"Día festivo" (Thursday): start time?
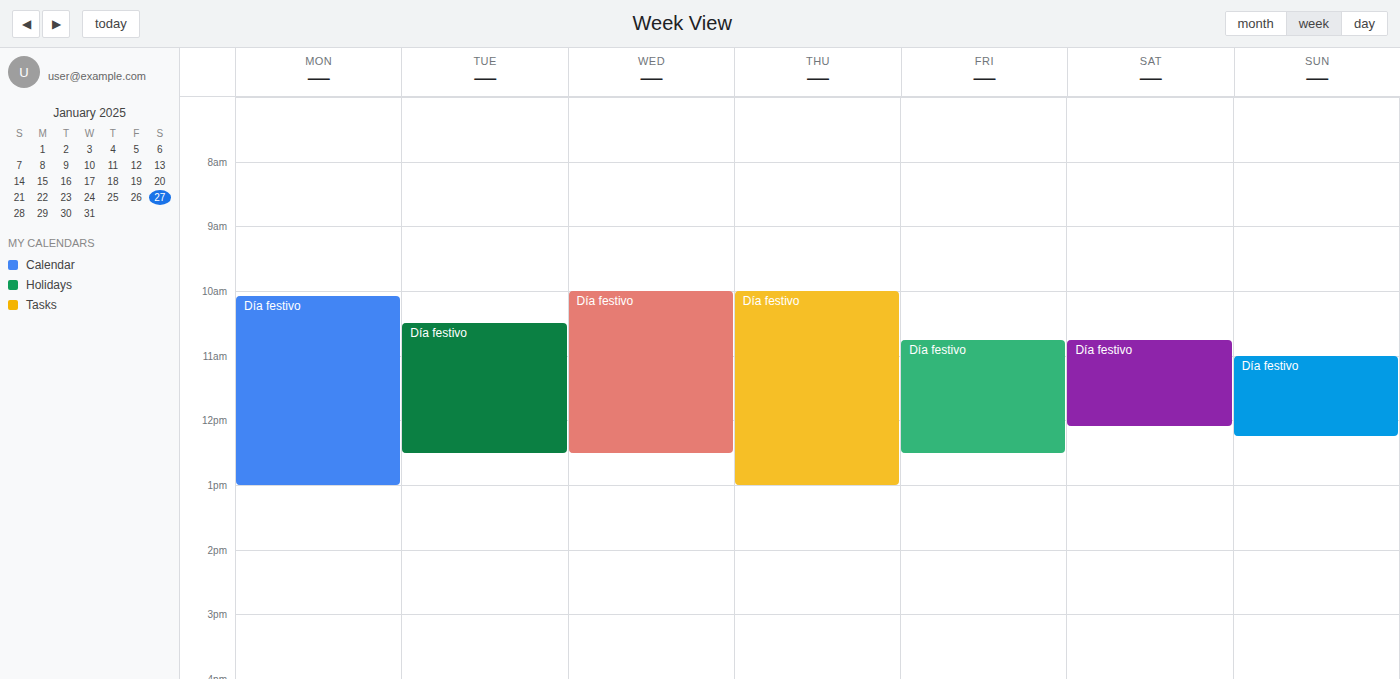
10:00 AM